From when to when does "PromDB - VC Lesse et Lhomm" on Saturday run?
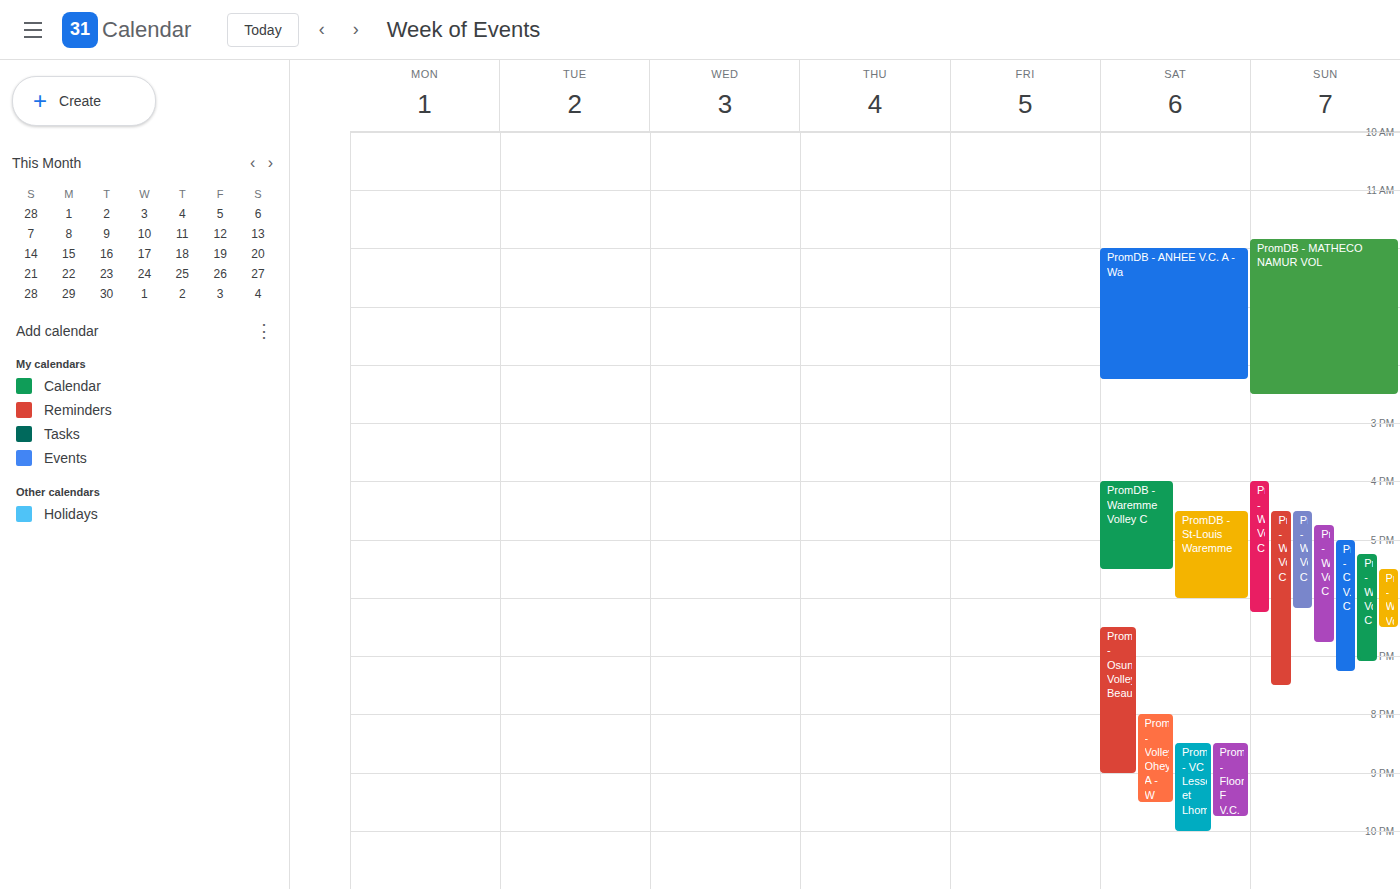
8:30 PM to 10:00 PM